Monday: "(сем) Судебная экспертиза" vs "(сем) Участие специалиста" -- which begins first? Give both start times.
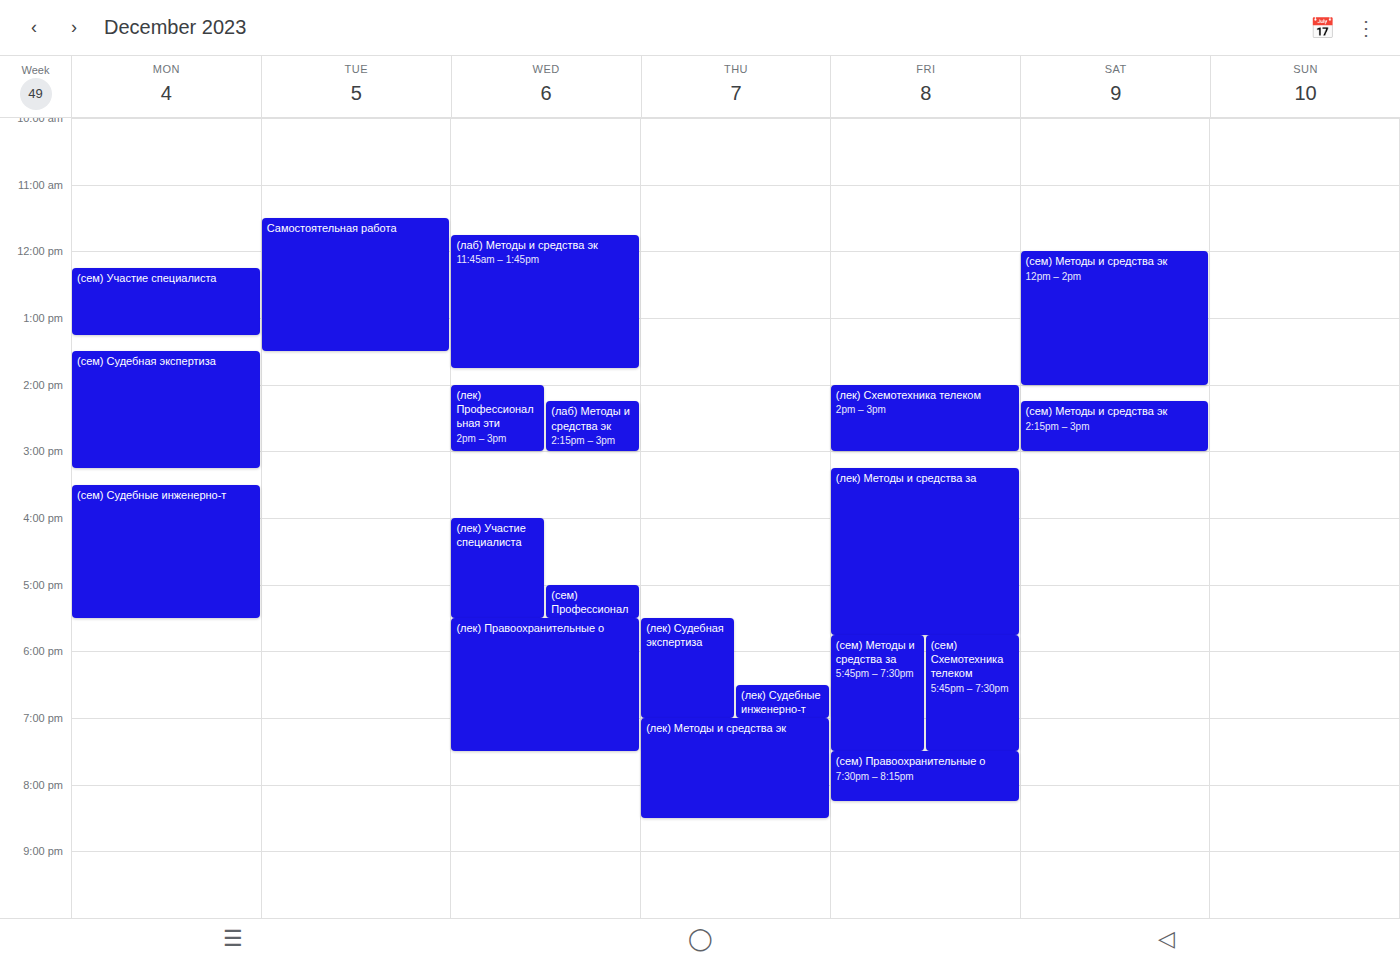
"(сем) Участие специалиста" 12:15 PM; "(сем) Судебная экспертиза" 1:30 PM.